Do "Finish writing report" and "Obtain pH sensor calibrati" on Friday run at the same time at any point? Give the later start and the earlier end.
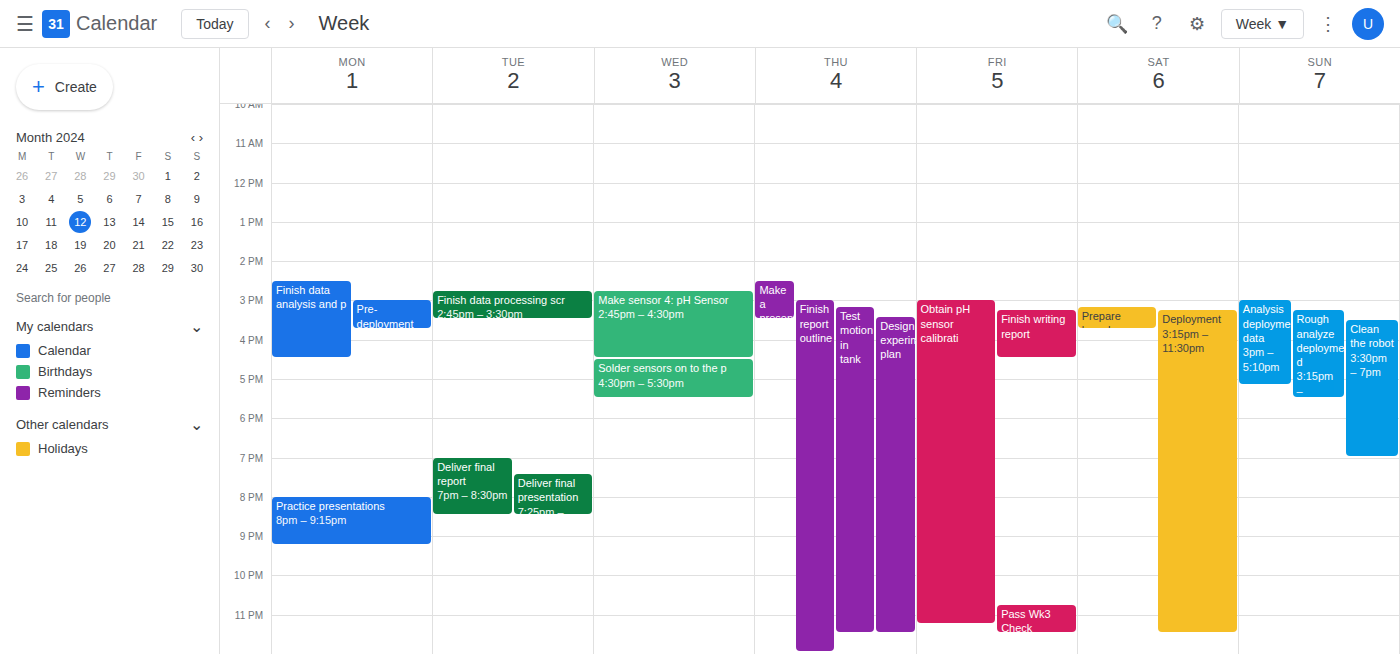
"Finish writing report" runs 15:15 to 16:30, inside "Obtain pH sensor calibrati" -- they overlap.